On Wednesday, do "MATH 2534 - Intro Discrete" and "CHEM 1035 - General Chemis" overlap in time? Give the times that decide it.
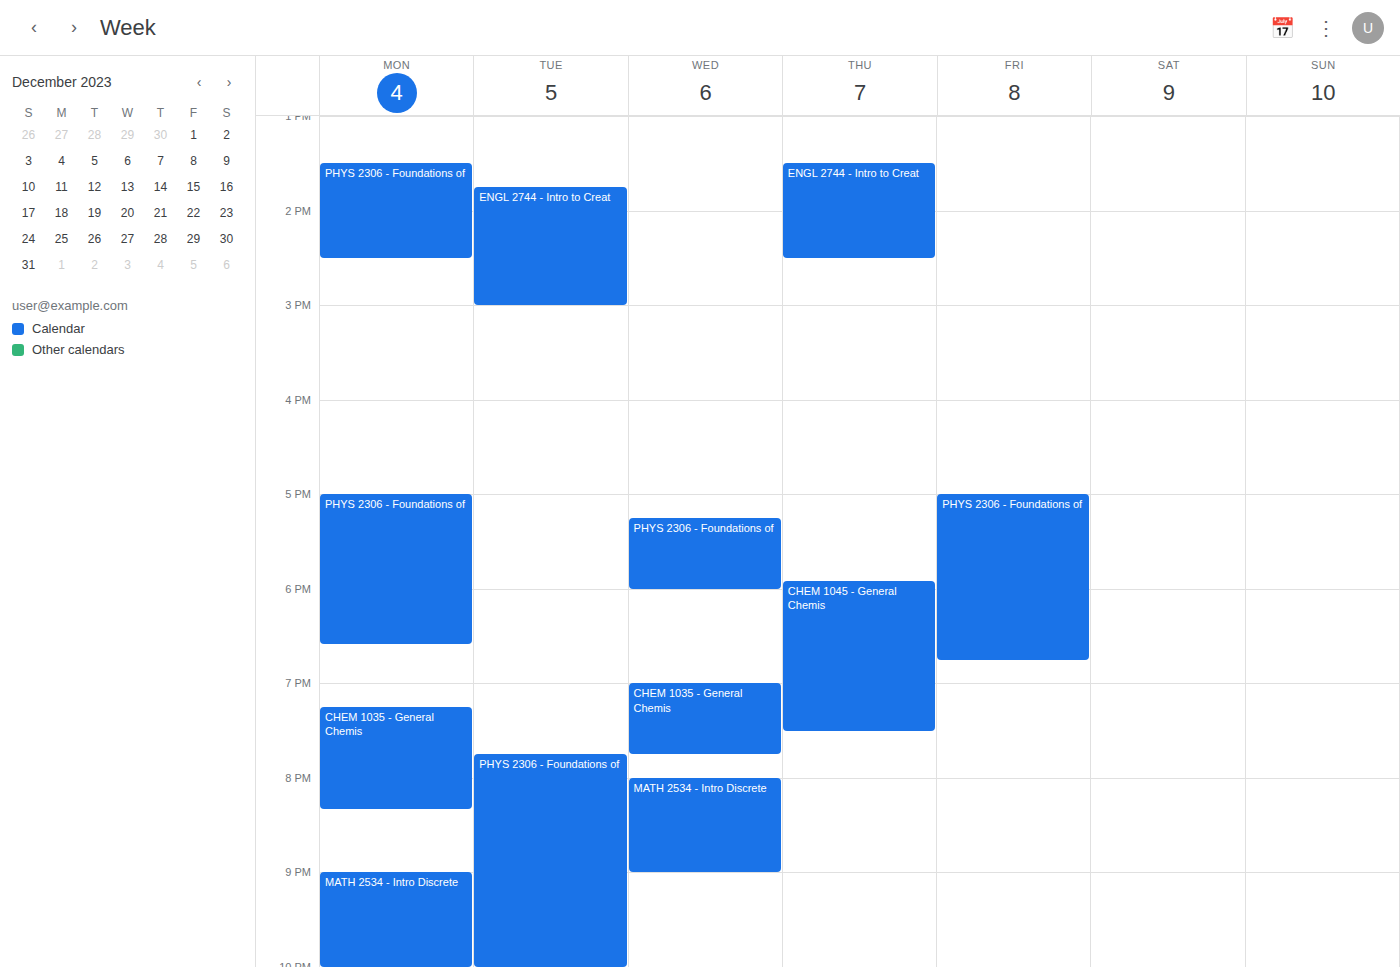
"CHEM 1035 - General Chemis" ends at 7:45 PM and "MATH 2534 - Intro Discrete" starts at 8:00 PM -- no overlap.